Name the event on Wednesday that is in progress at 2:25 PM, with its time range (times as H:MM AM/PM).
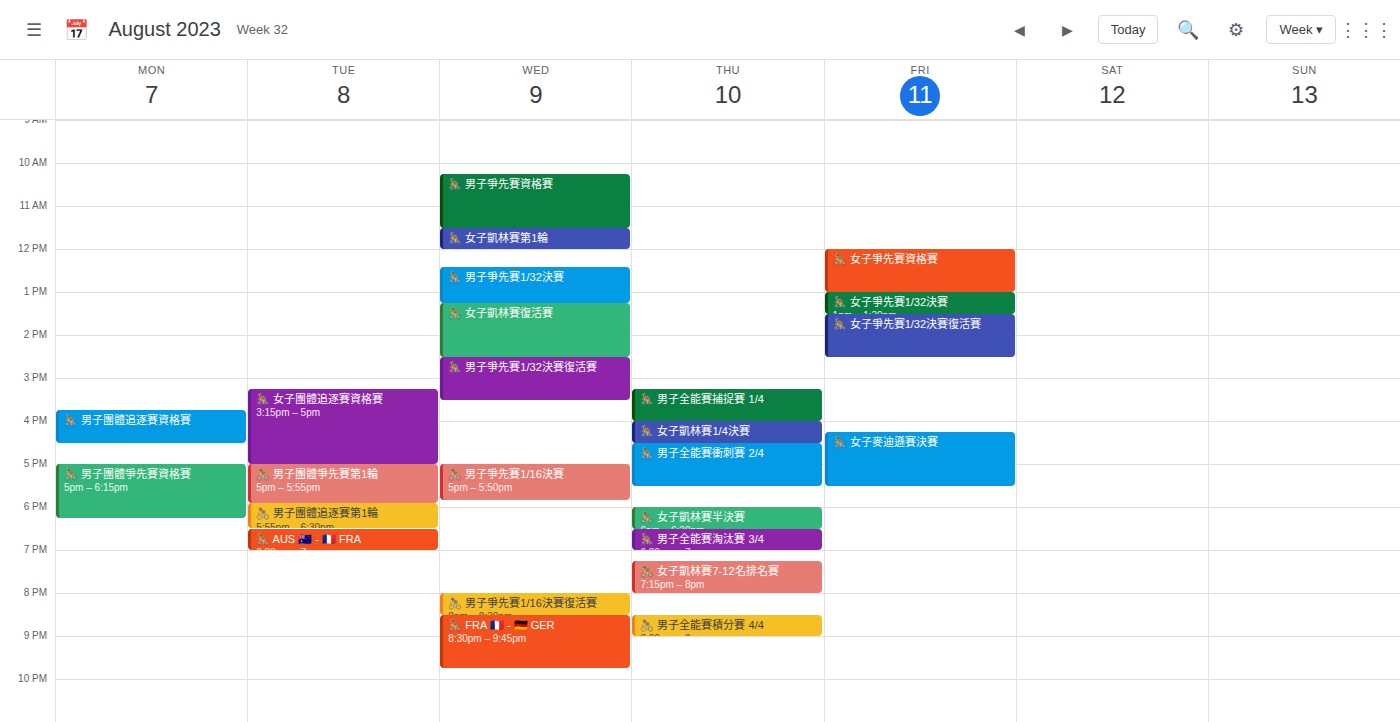
"🚴 女子凱林賽復活賽", 1:15 PM to 2:30 PM